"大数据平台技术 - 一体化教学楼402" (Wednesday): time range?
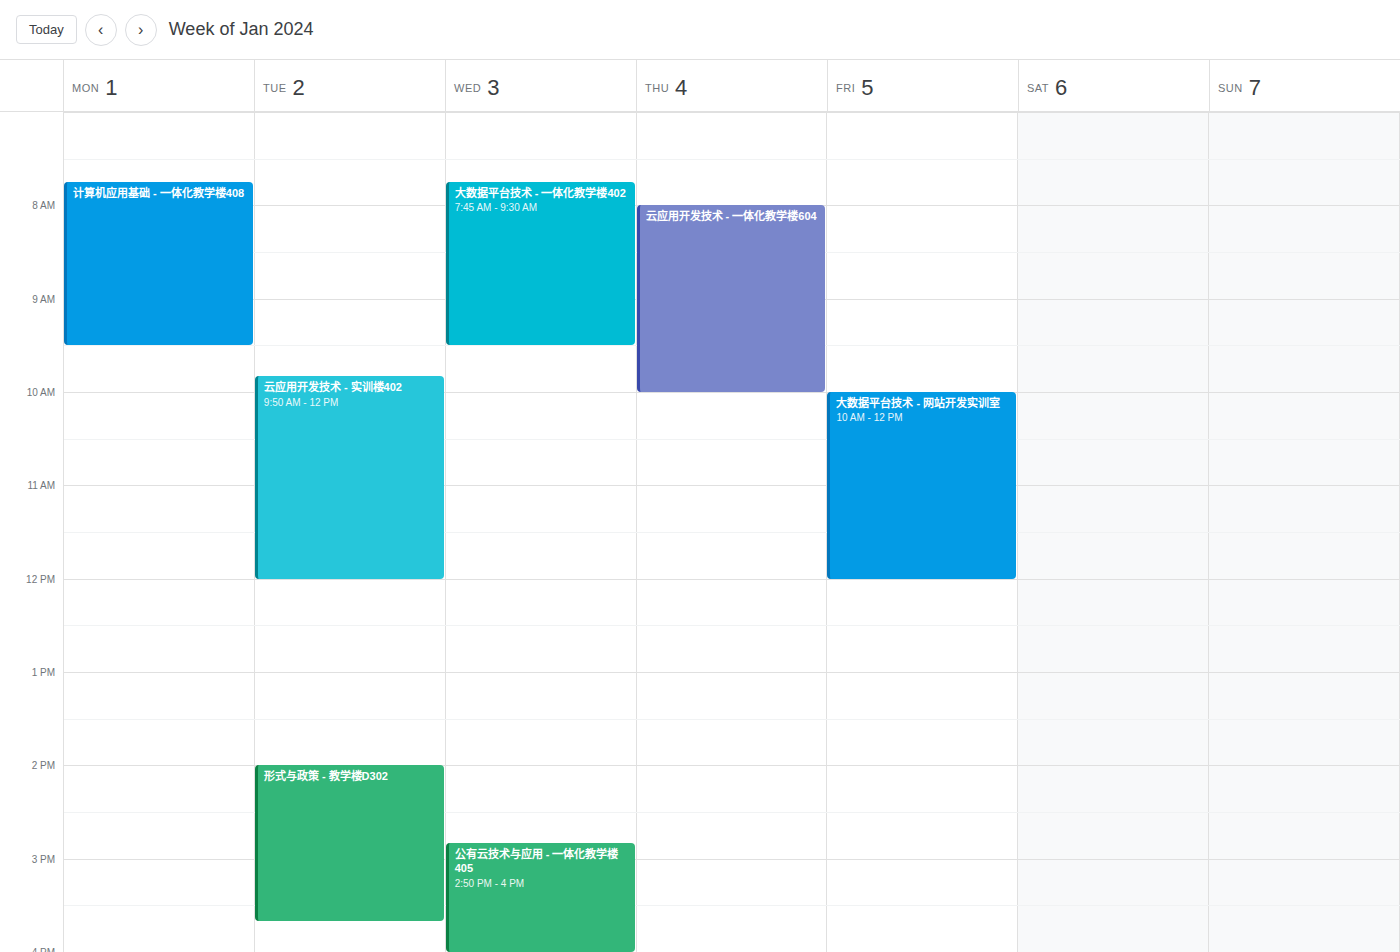
7:45 AM to 9:30 AM